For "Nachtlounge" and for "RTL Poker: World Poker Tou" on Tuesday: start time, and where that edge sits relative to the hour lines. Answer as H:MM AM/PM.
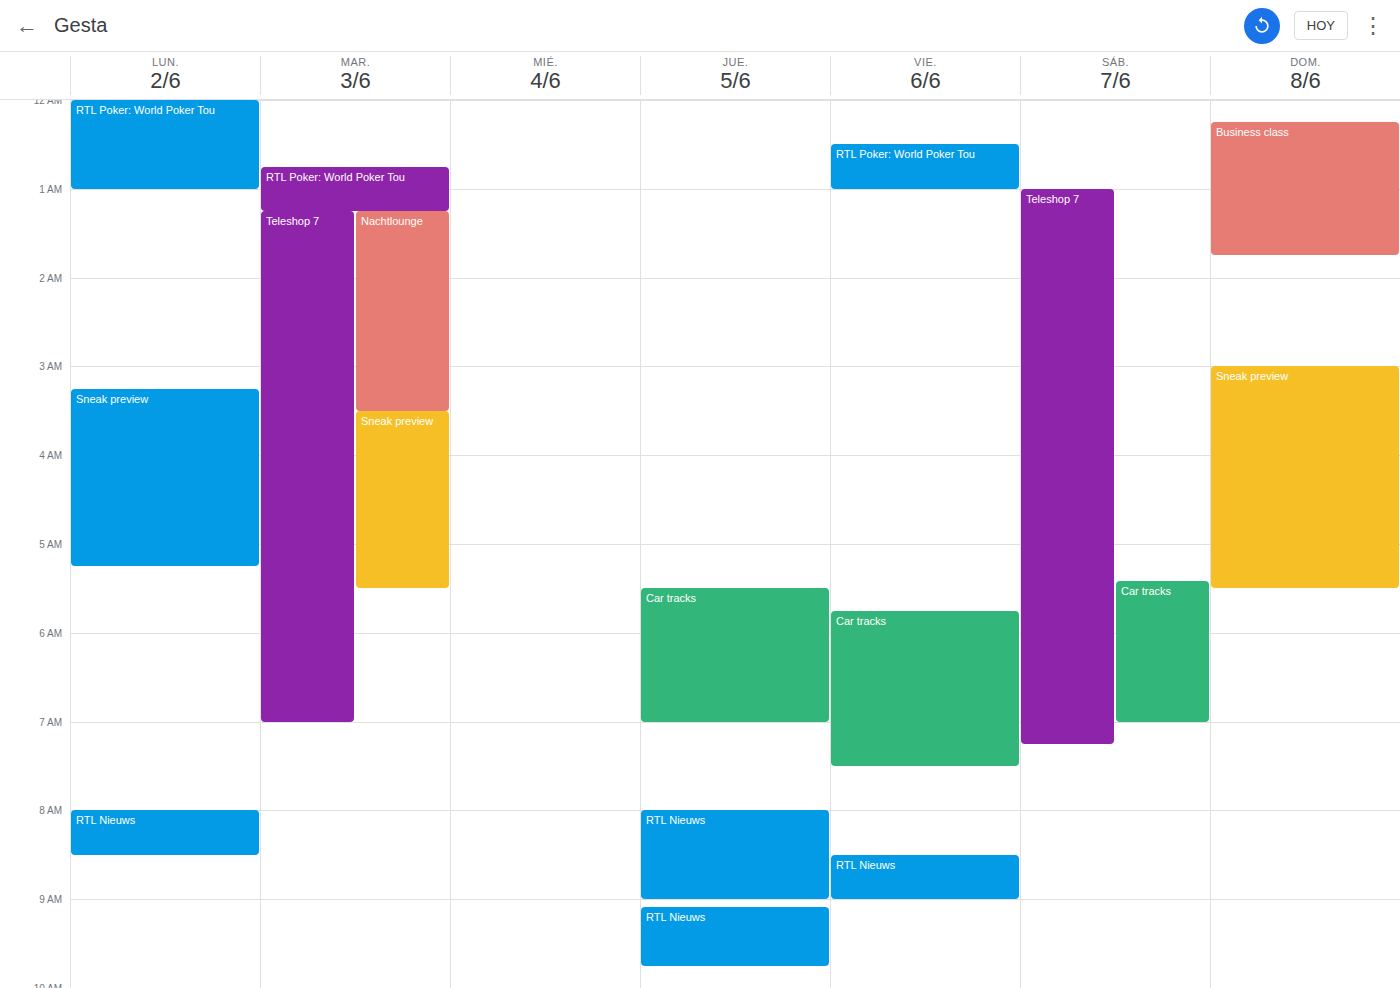
"Nachtlounge": 1:15 AM, neither: a quarter of the way from the 1 AM line to the 2 AM line. "RTL Poker: World Poker Tou": 12:45 AM, neither: three quarters of the way from the 12 AM line to the 1 AM line.